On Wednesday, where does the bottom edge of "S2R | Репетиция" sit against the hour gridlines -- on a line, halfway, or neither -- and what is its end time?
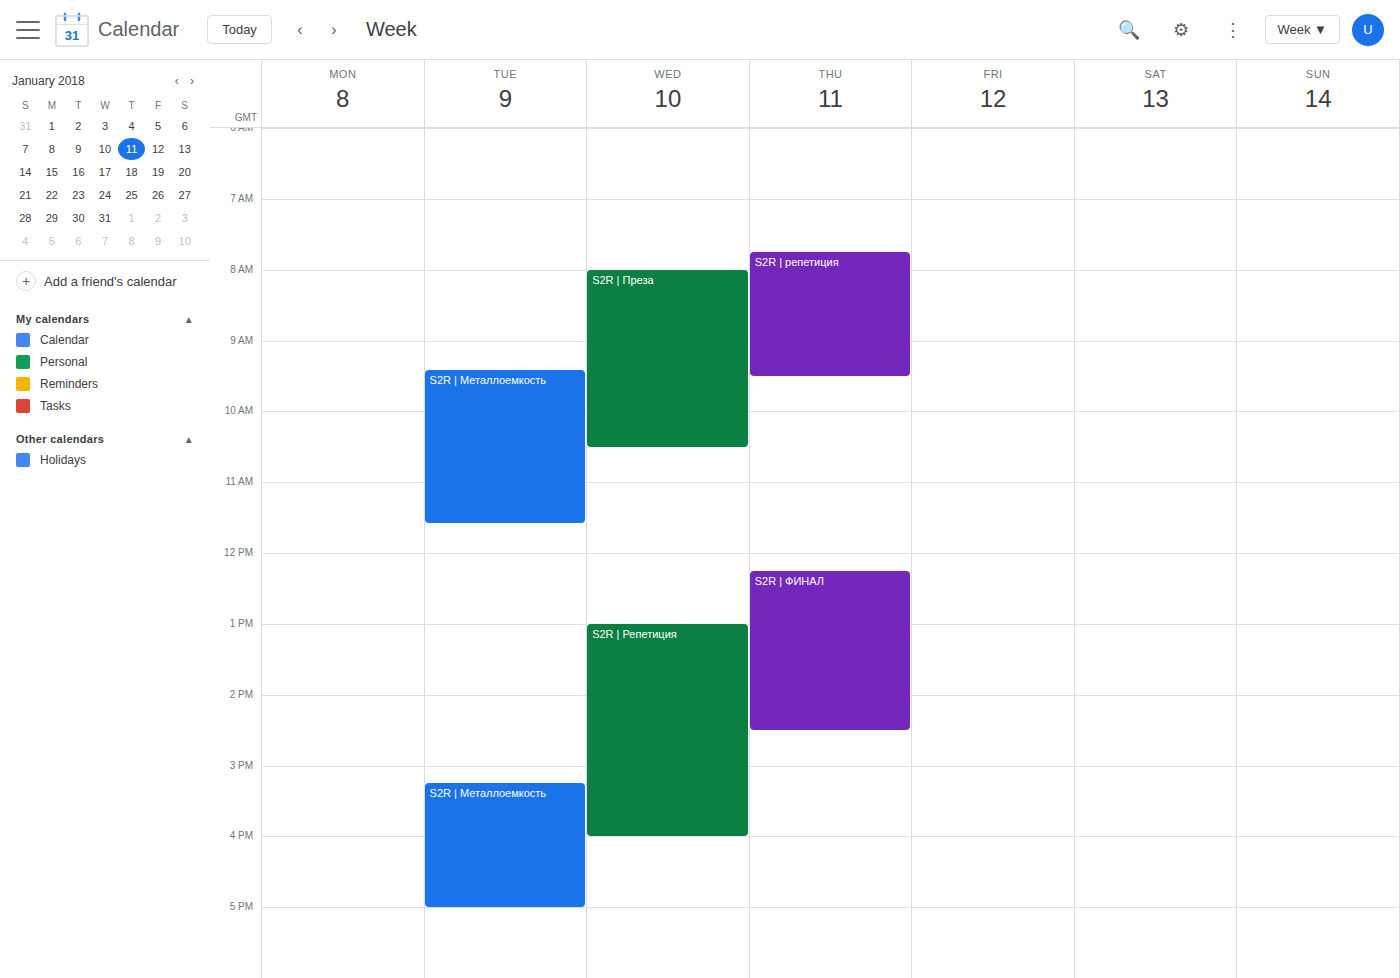
4:00 PM -- exactly on the 4 PM line.